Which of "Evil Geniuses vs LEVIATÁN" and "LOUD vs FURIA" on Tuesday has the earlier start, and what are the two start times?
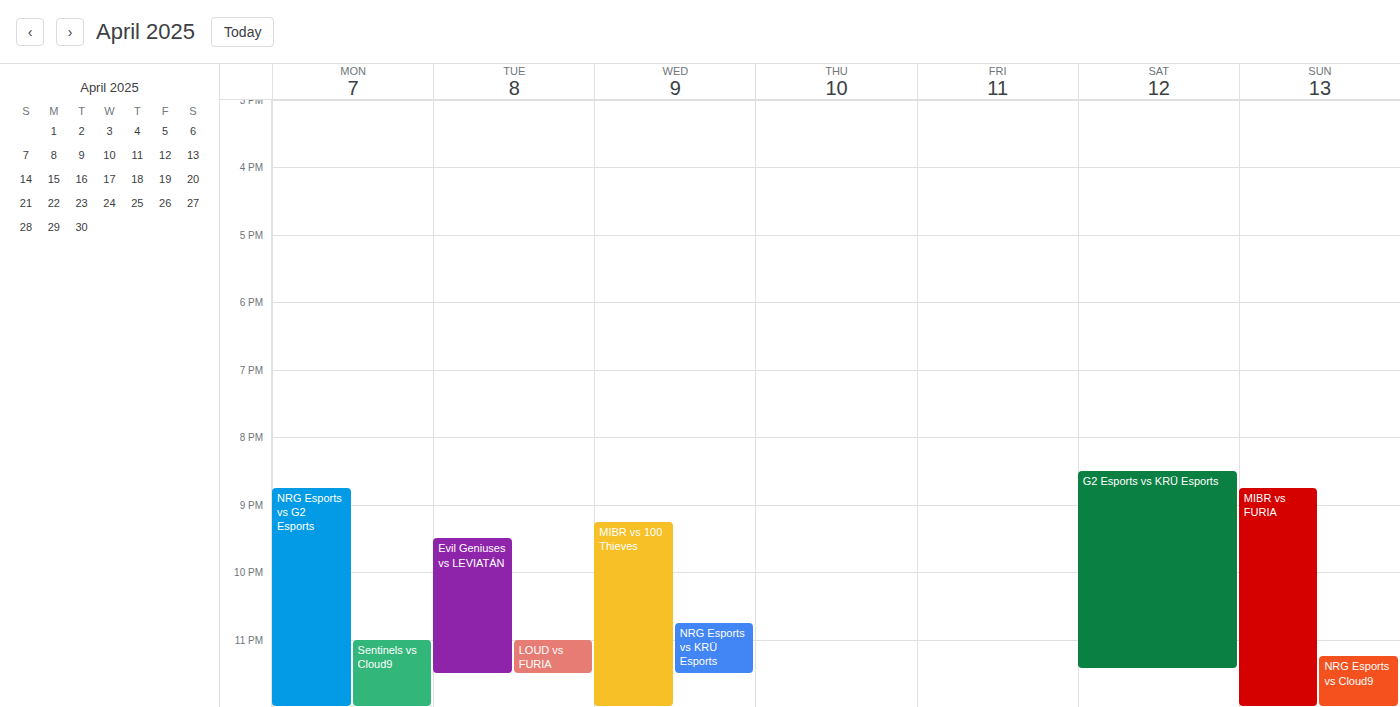
"Evil Geniuses vs LEVIATÁN" 9:30 PM; "LOUD vs FURIA" 11:00 PM.